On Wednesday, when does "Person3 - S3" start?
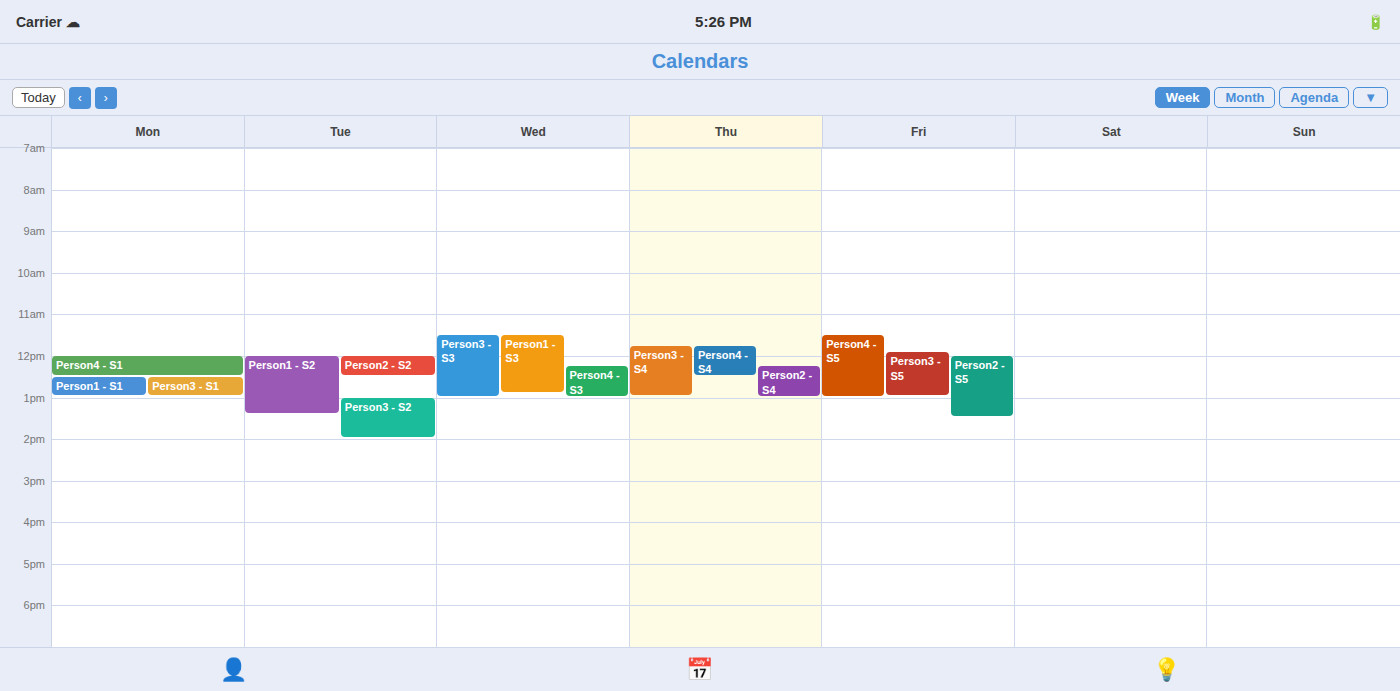
11:30 AM